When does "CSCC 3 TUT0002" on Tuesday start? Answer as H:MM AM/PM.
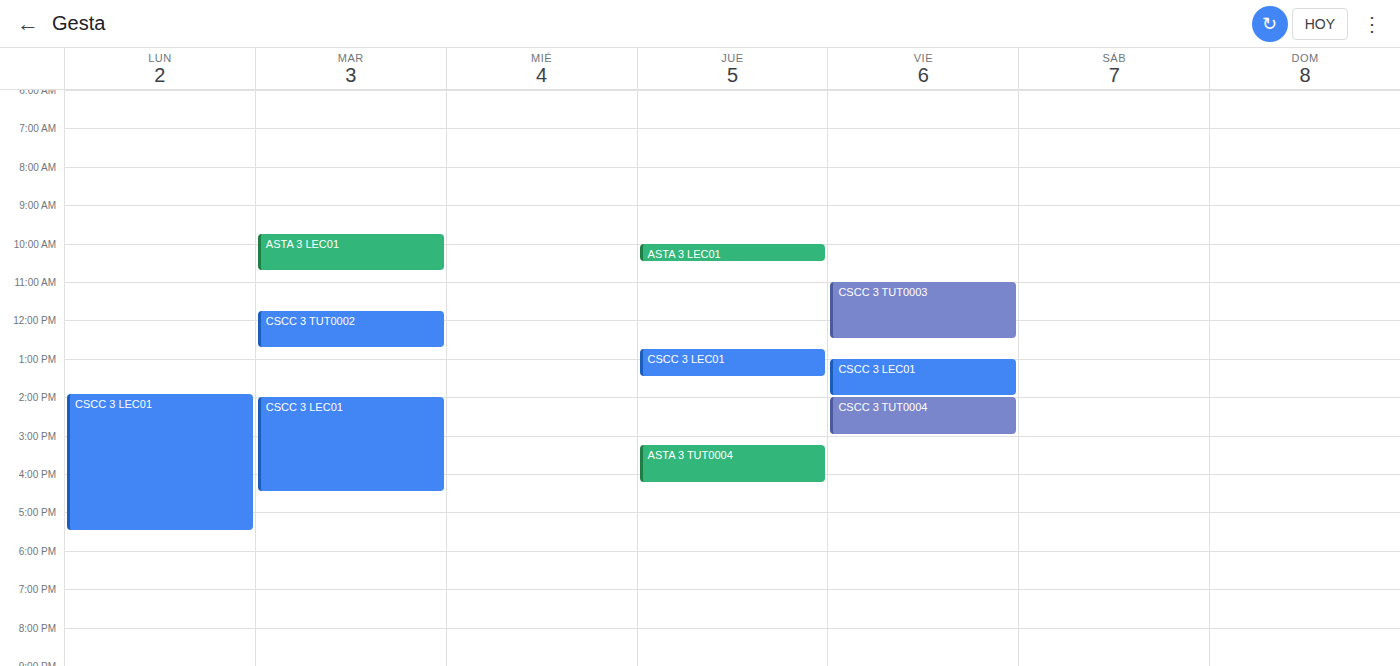
11:45 AM